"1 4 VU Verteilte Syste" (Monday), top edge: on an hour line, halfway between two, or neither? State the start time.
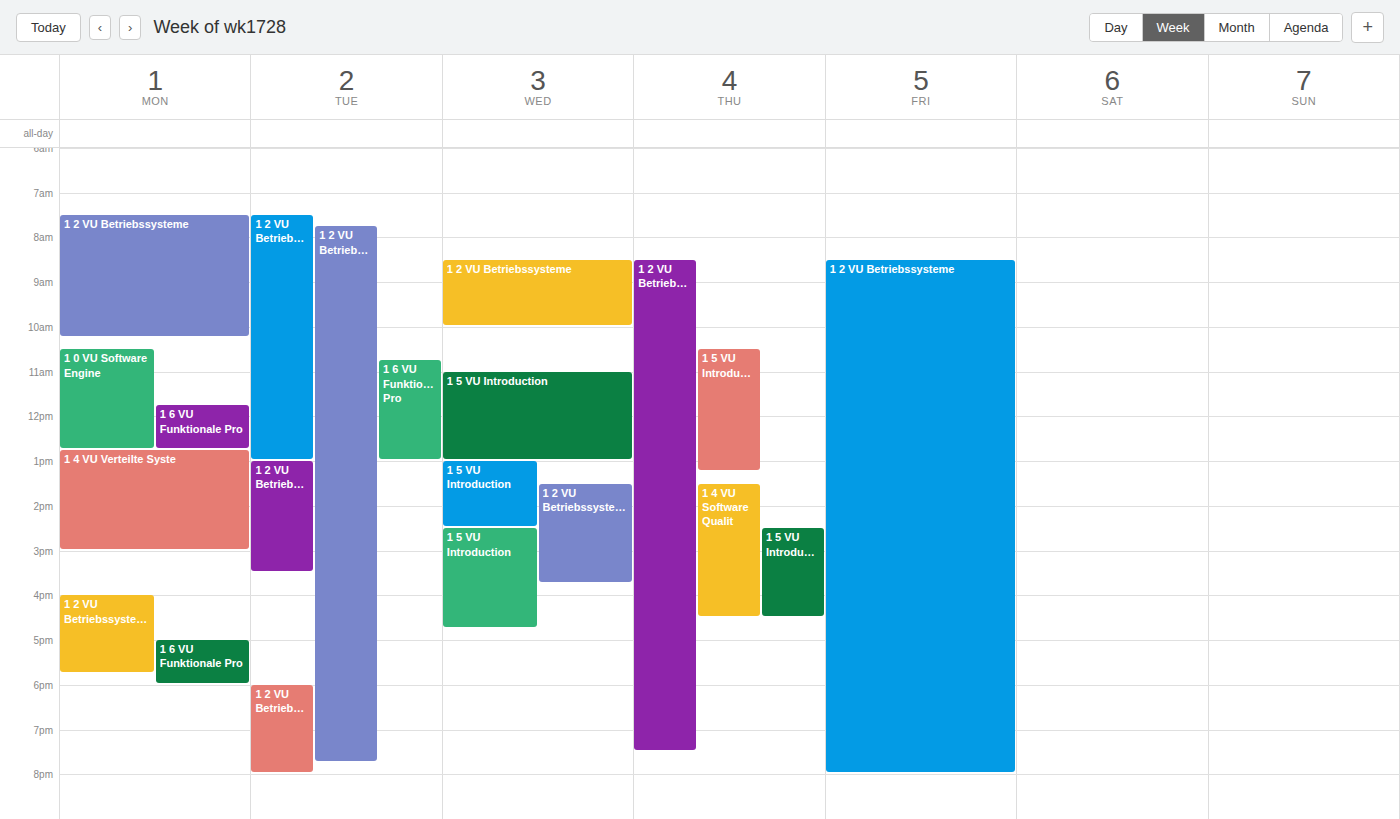
12:45 PM -- neither: three quarters of the way from the 12 PM line to the 1 PM line.